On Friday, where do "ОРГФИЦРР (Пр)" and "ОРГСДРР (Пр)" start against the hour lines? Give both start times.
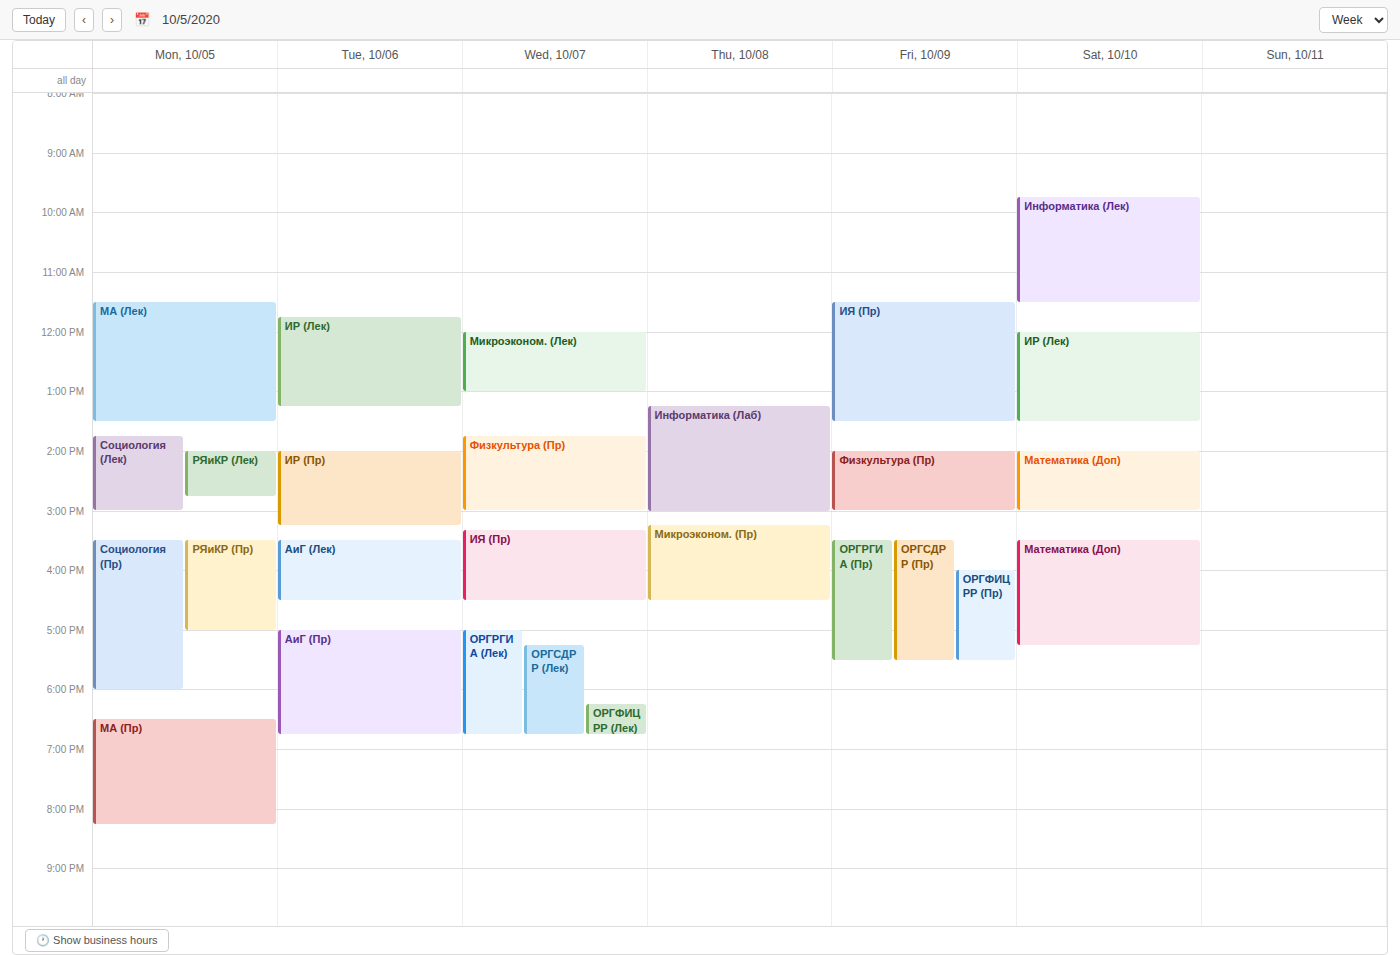
"ОРГФИЦРР (Пр)": 4:00 PM, exactly on the 4 PM line. "ОРГСДРР (Пр)": 3:30 PM, halfway between the 3 PM and 4 PM lines.